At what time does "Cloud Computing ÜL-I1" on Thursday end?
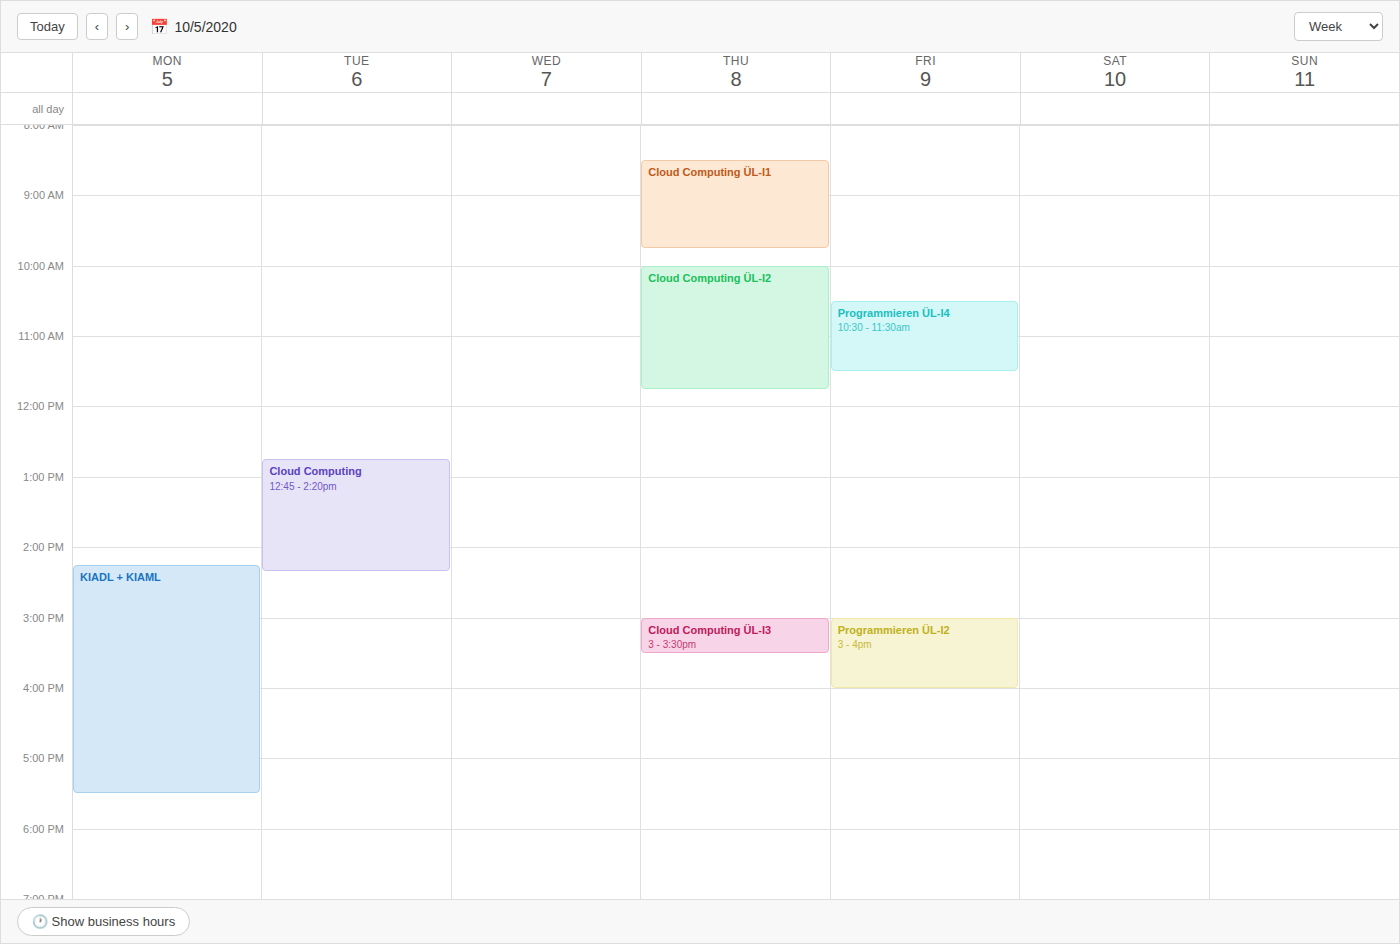
9:45 AM